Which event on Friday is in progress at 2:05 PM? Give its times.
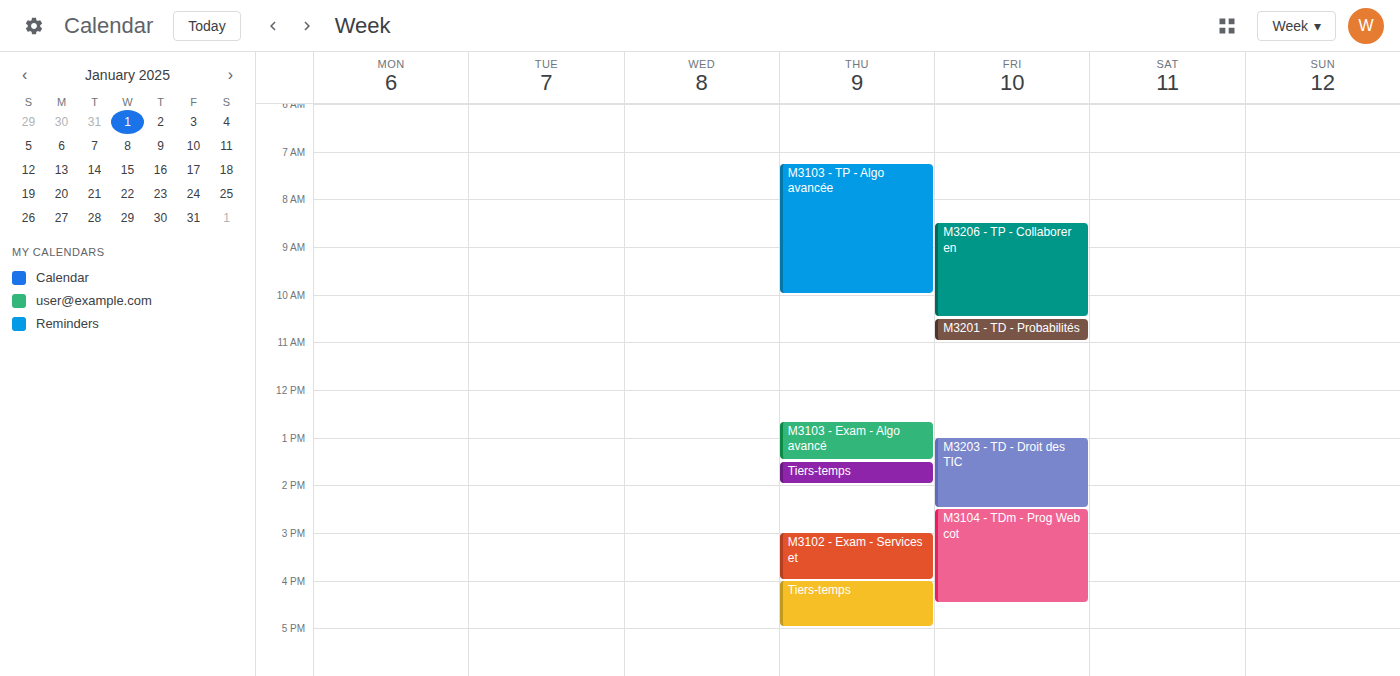
"M3203 - TD - Droit des TIC", 1:00 PM to 2:30 PM